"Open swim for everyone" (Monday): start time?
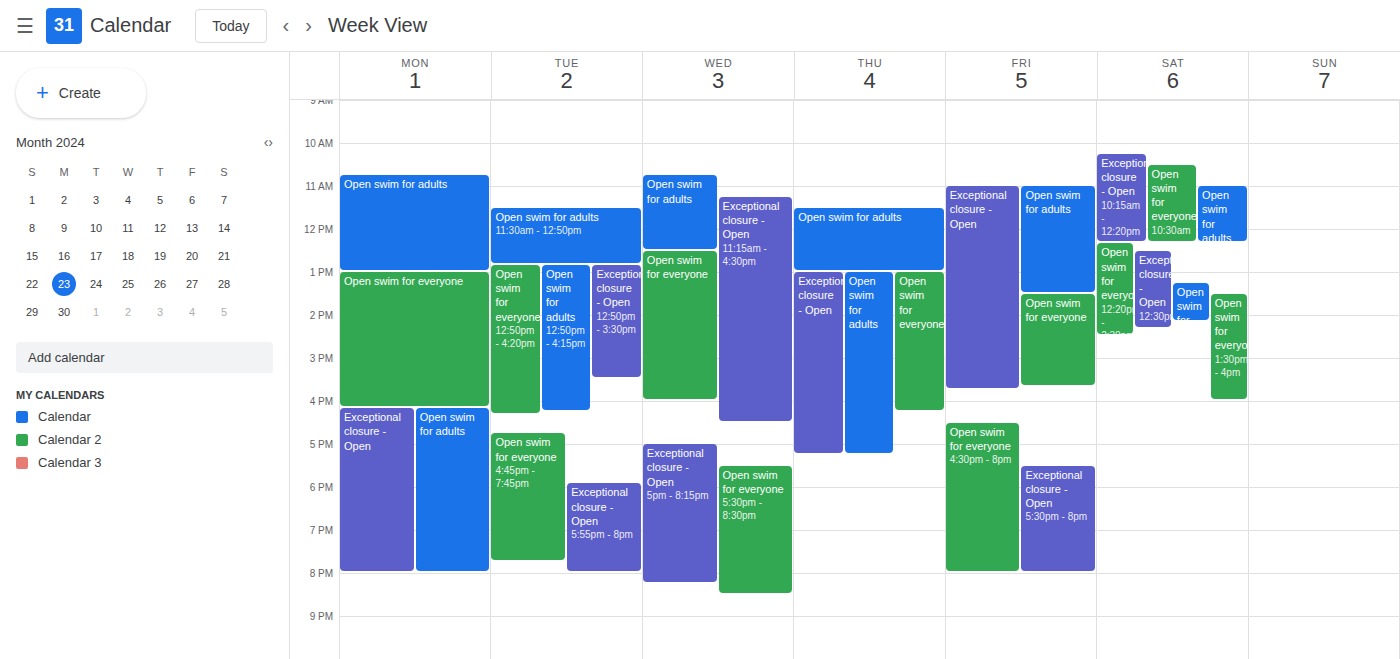
1:00 PM